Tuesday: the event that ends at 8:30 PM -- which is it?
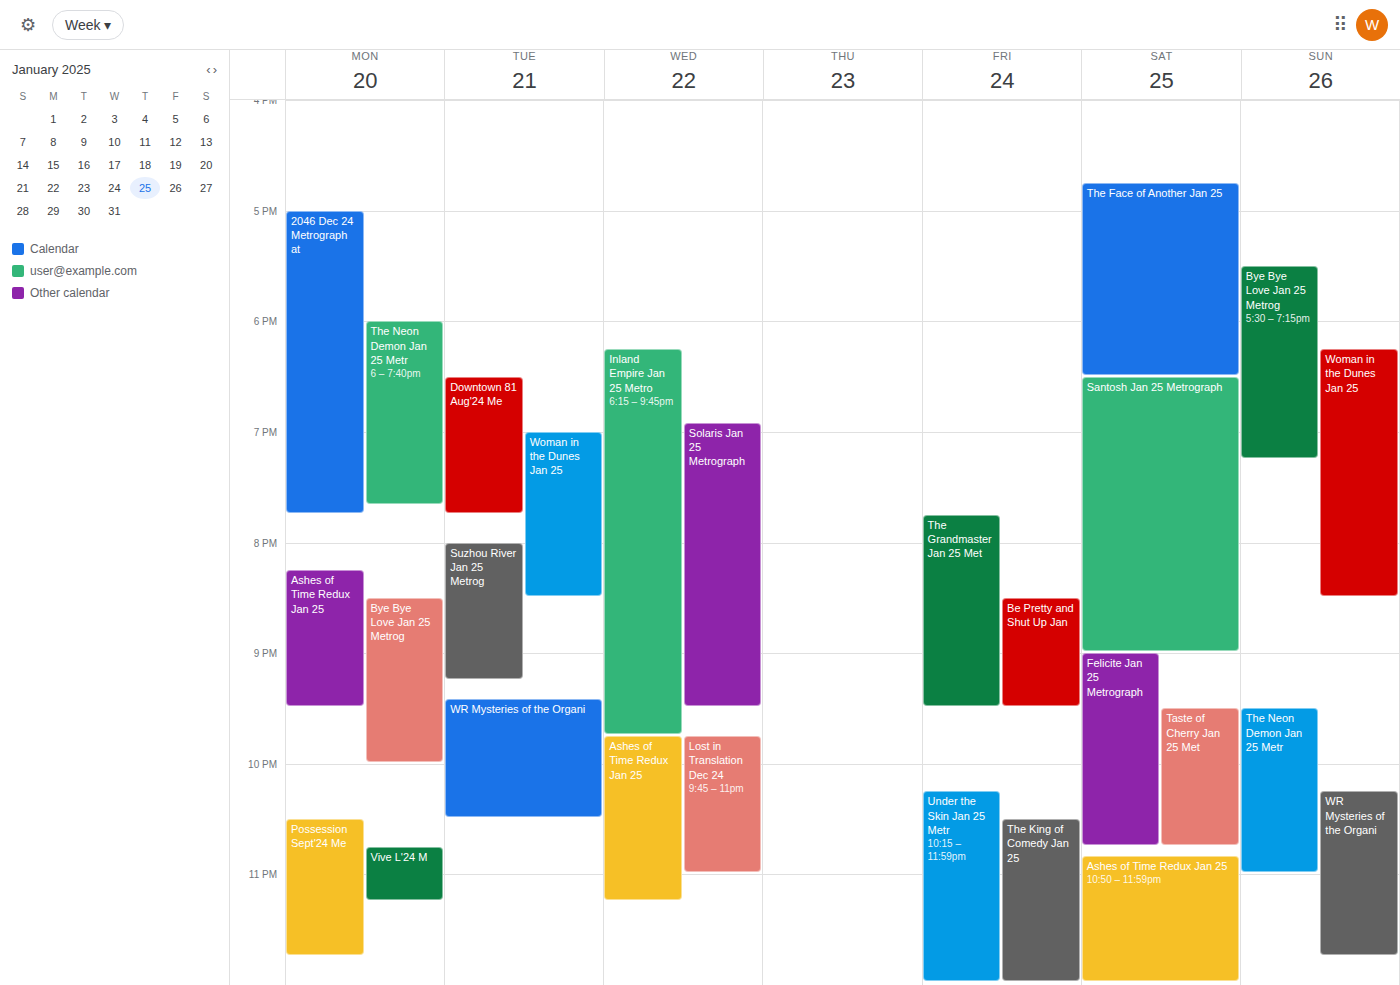
"Woman in the Dunes Jan 25"